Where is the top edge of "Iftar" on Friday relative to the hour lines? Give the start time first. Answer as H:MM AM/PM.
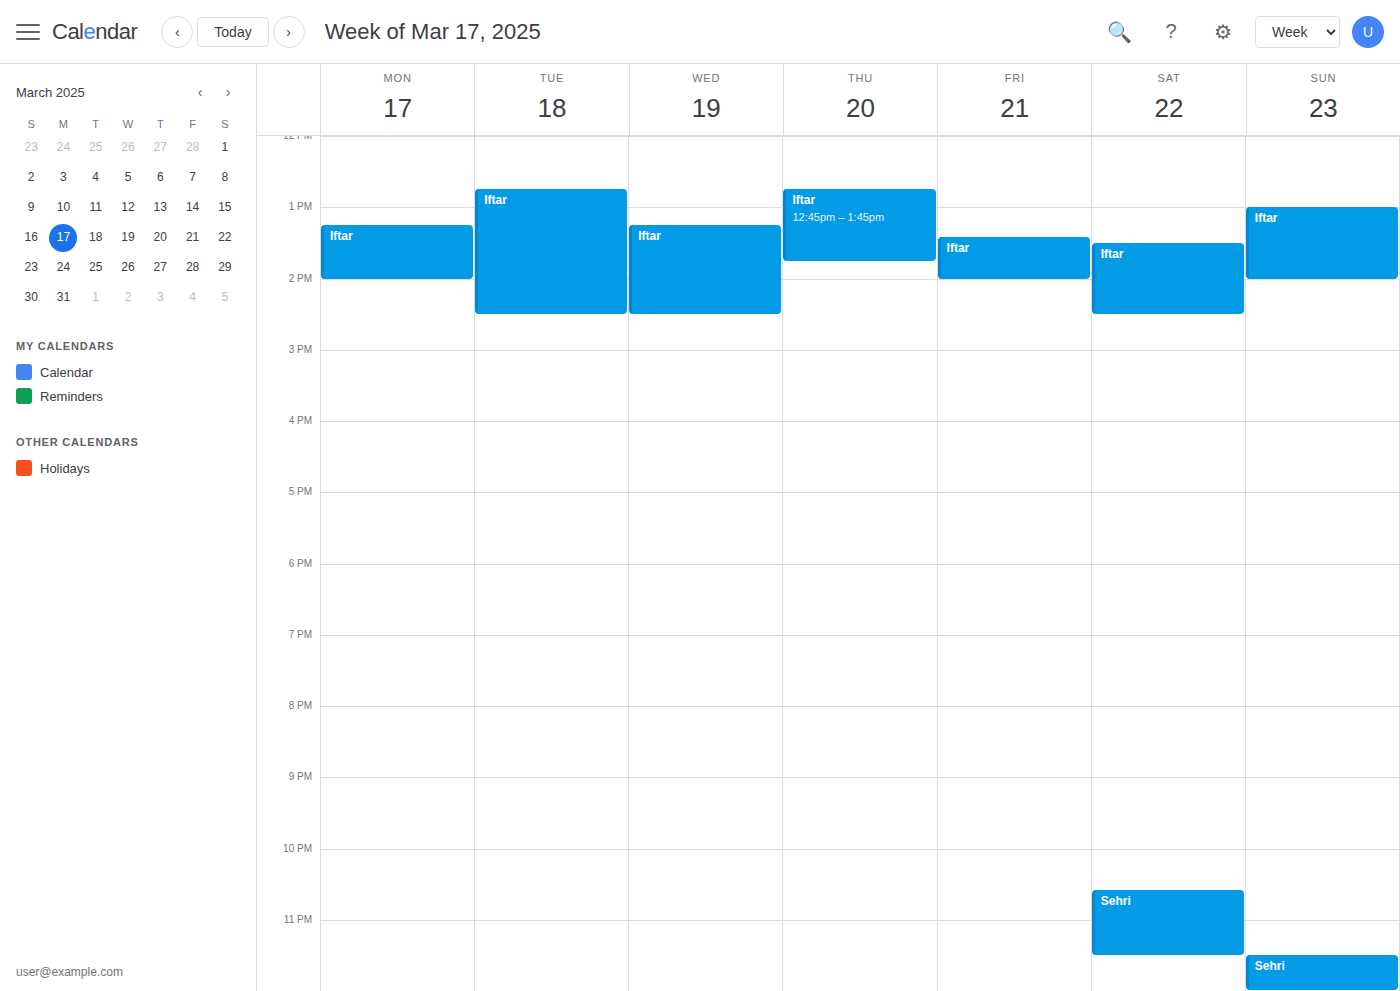
1:25 PM -- neither: 25 minutes below the 1 PM line and 35 minutes above the 2 PM line.